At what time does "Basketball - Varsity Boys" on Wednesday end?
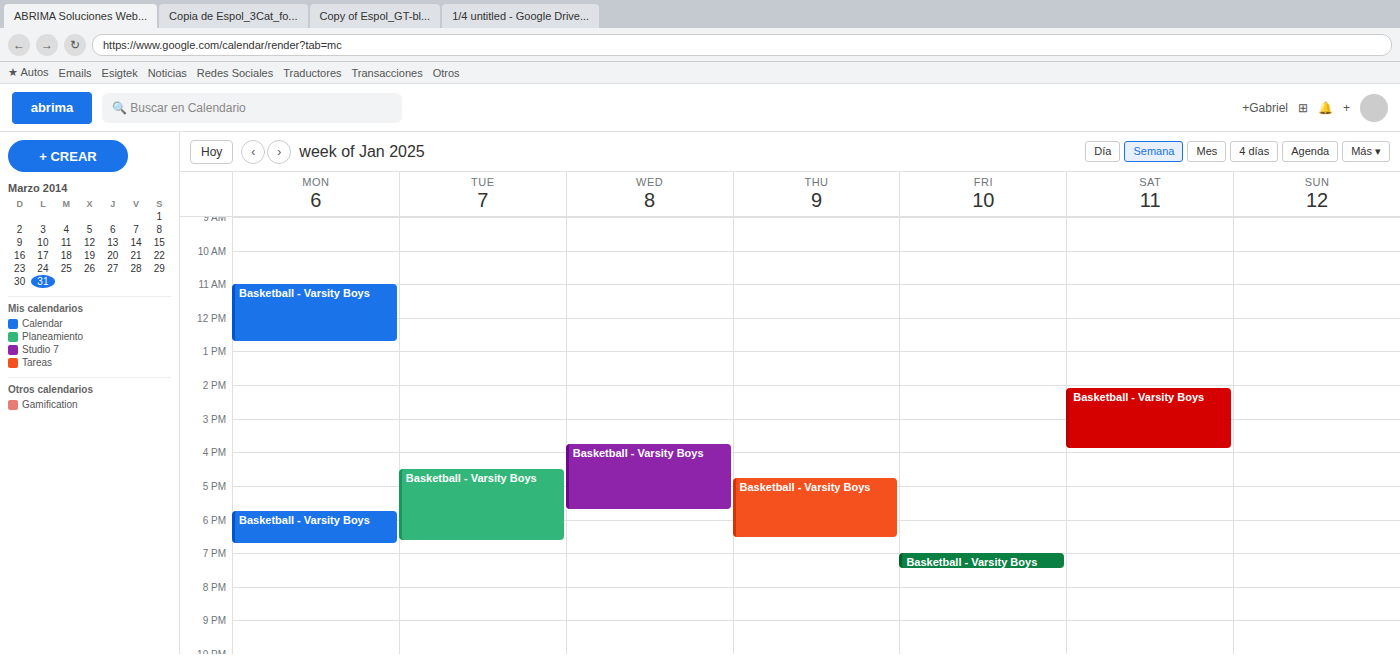
17:45